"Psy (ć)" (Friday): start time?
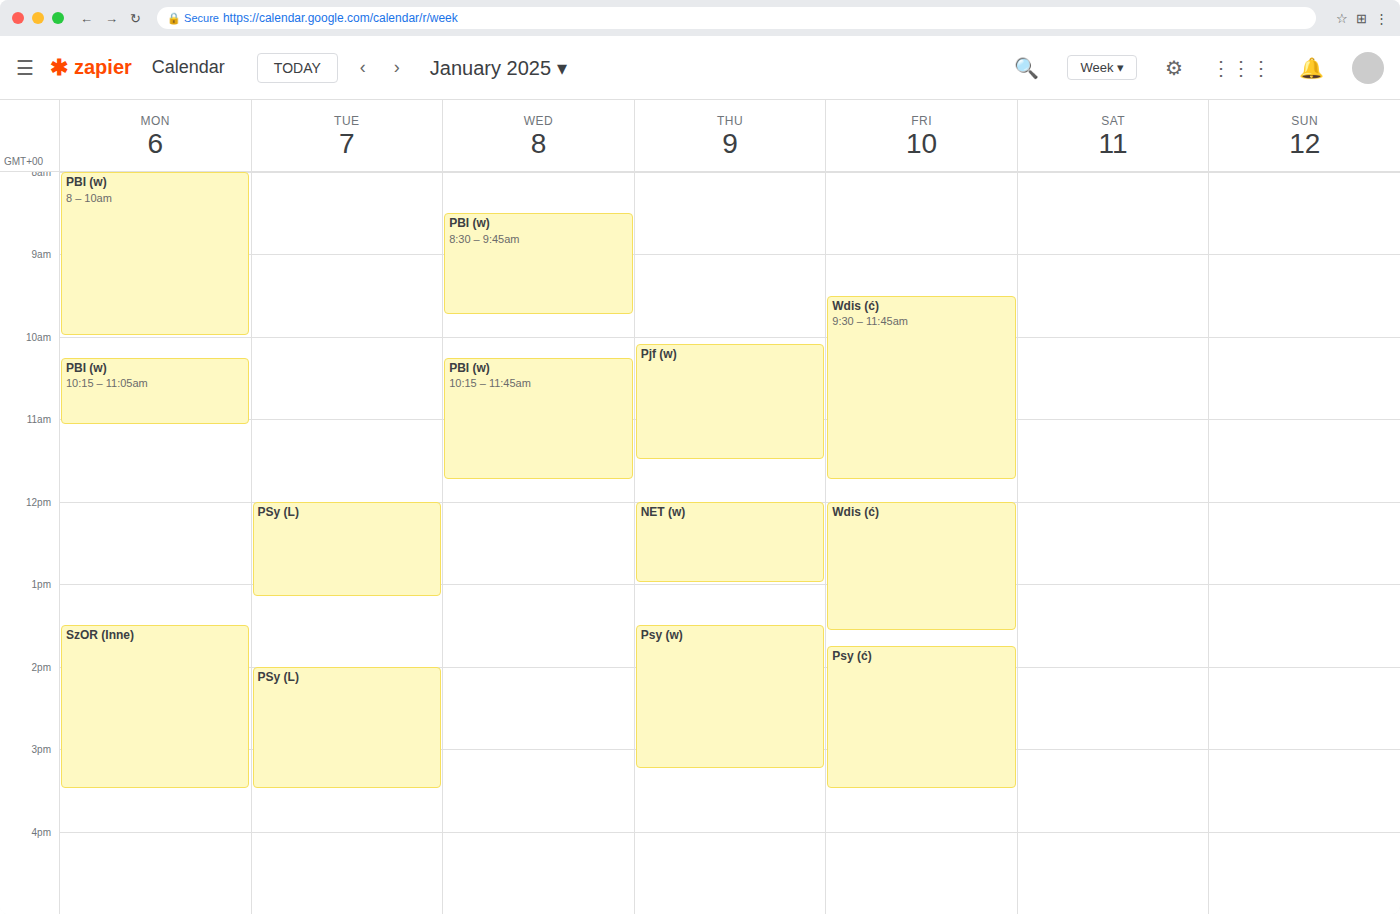
1:45 PM